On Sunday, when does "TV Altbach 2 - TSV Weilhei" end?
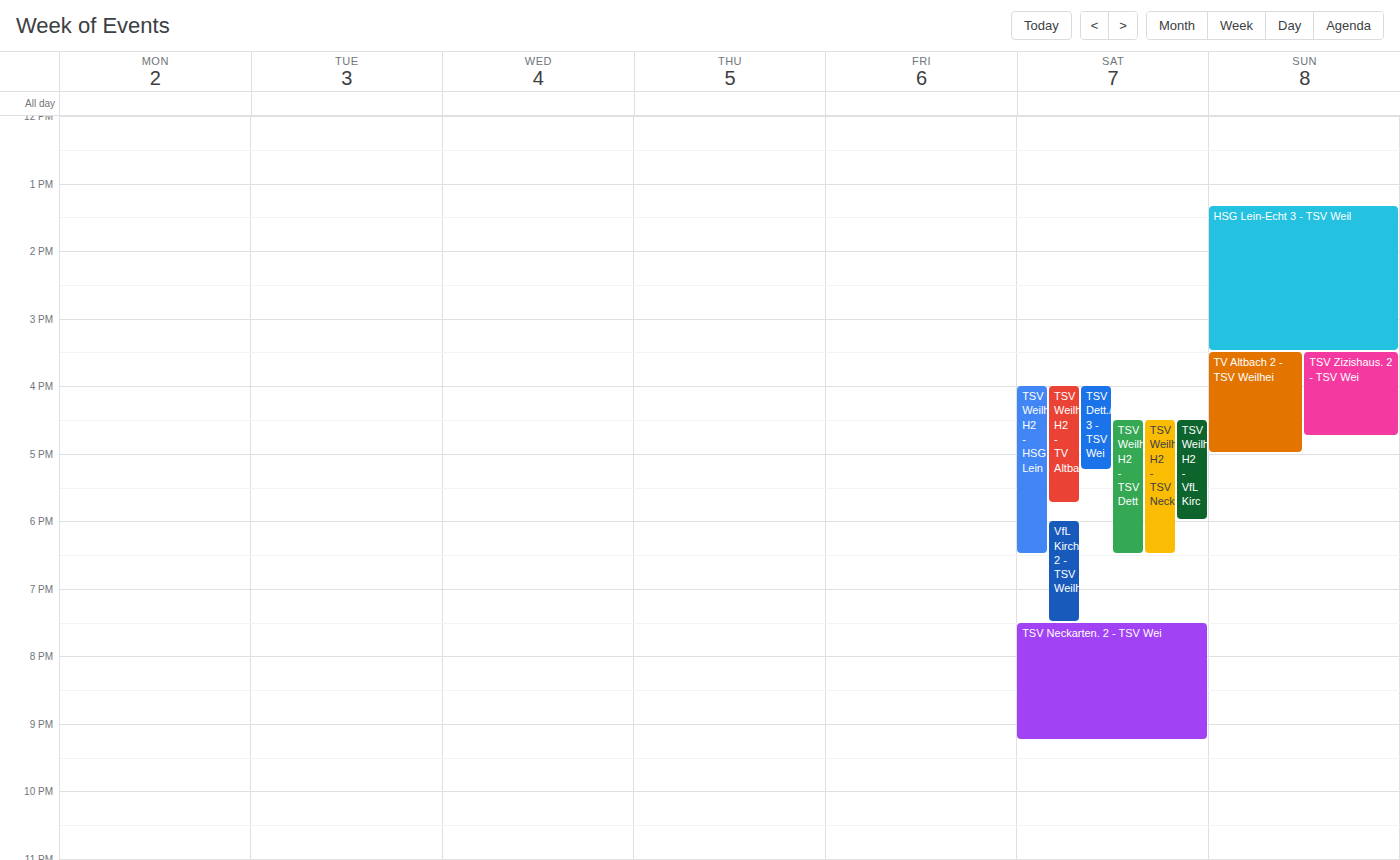
5:00 PM